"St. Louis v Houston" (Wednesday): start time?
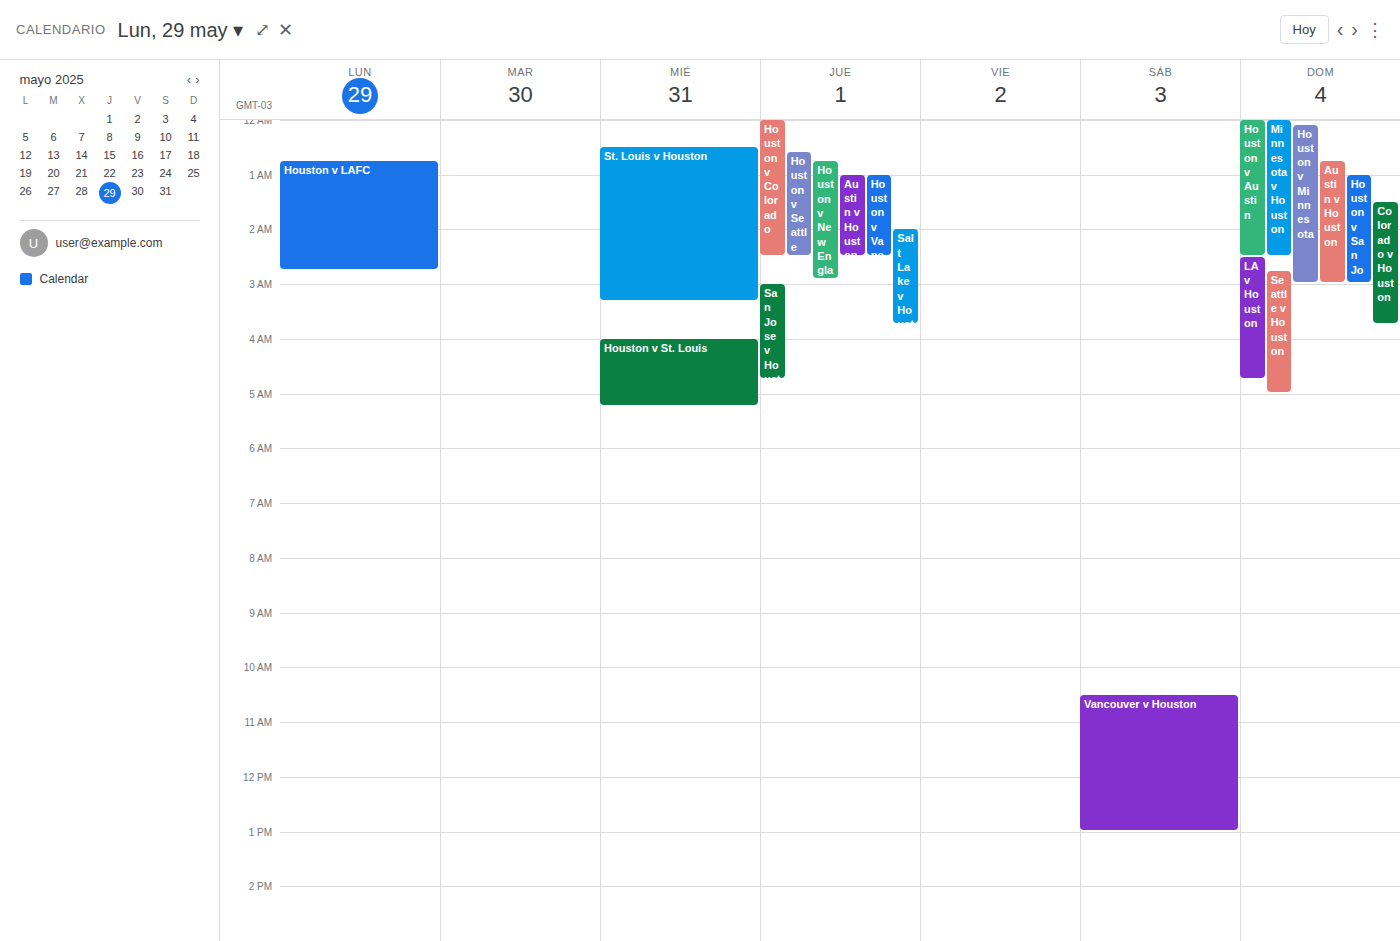
12:30 AM